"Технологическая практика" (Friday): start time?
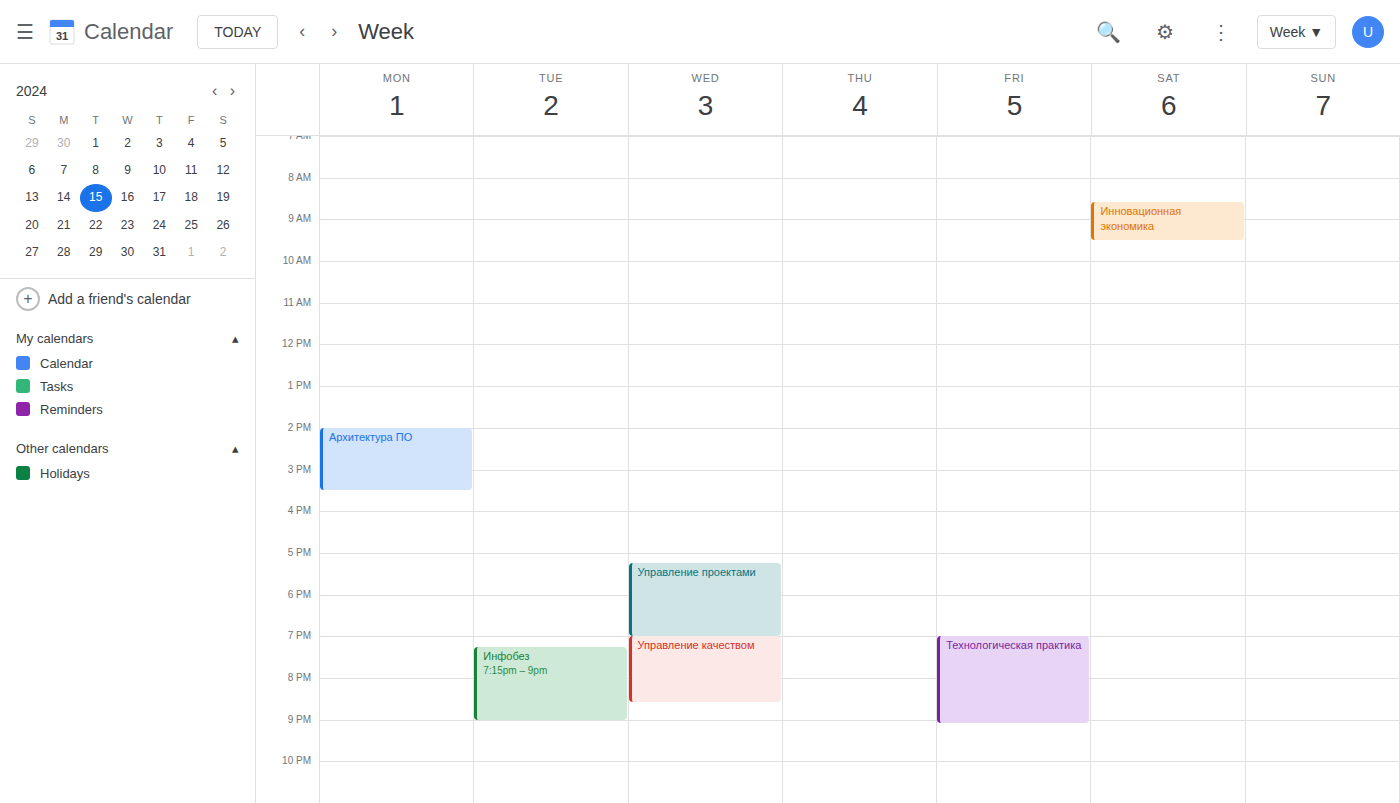
7:00 PM